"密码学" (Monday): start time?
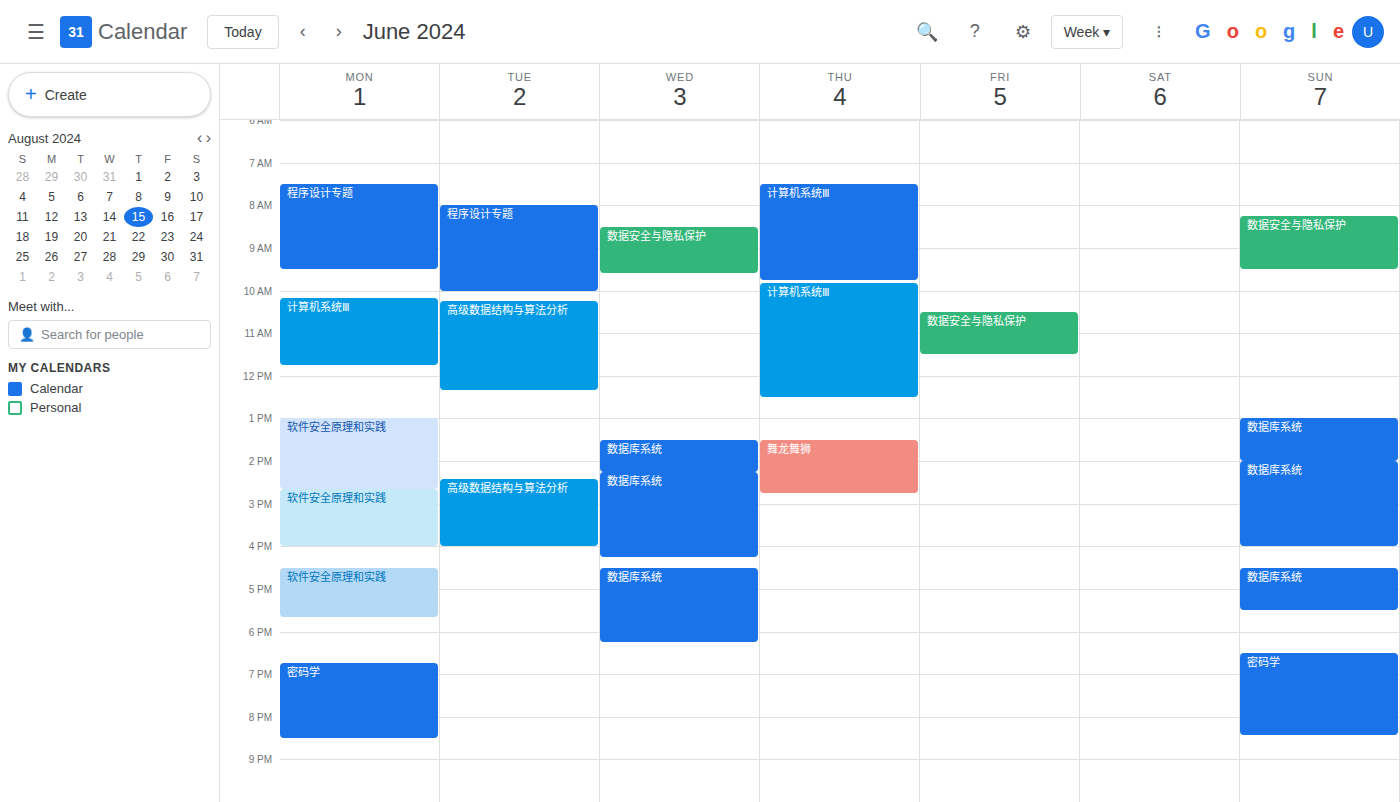
6:45 PM